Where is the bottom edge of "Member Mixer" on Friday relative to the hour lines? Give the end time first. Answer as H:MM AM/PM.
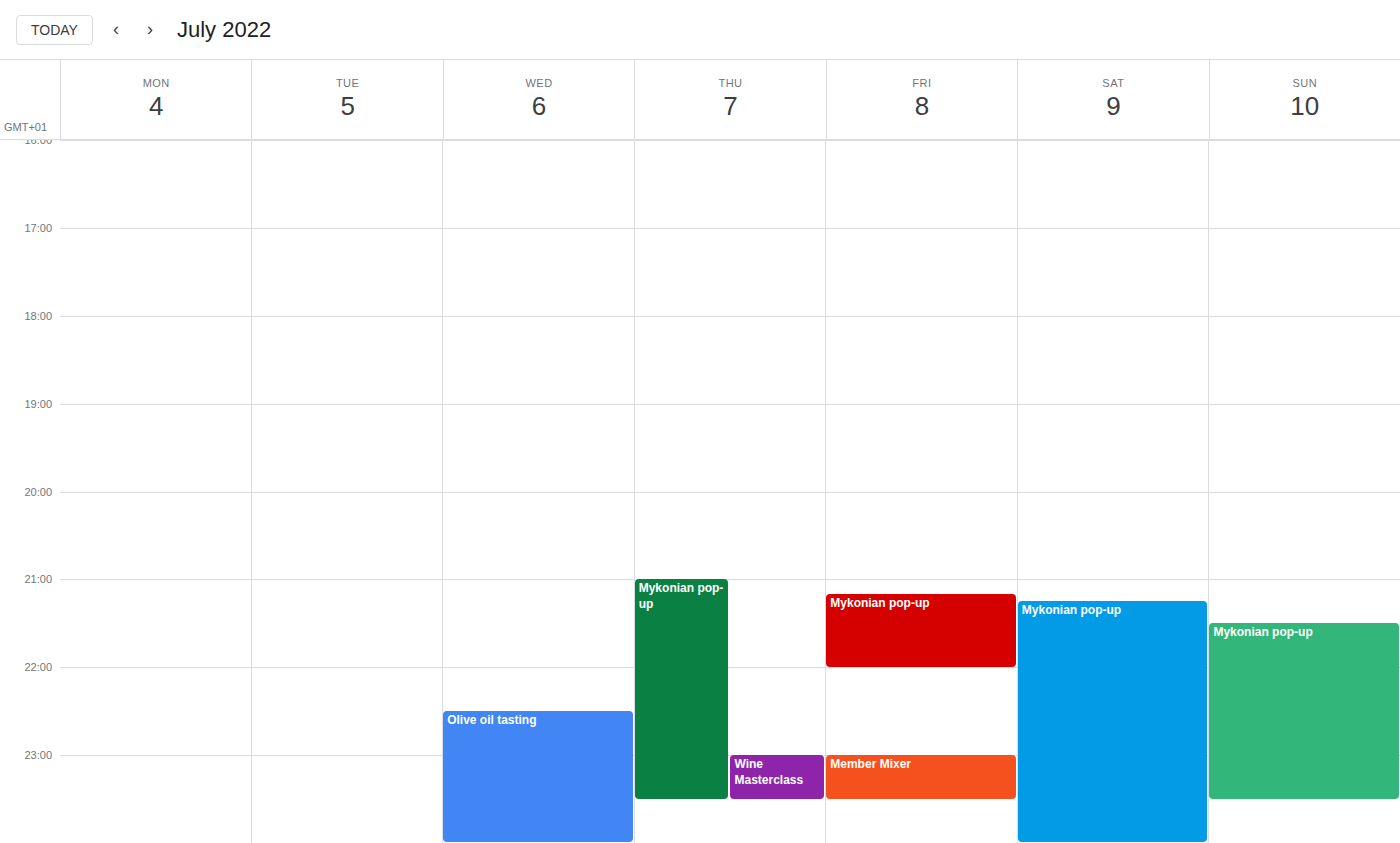
11:30 PM -- halfway between the 11 PM and 12 AM lines.